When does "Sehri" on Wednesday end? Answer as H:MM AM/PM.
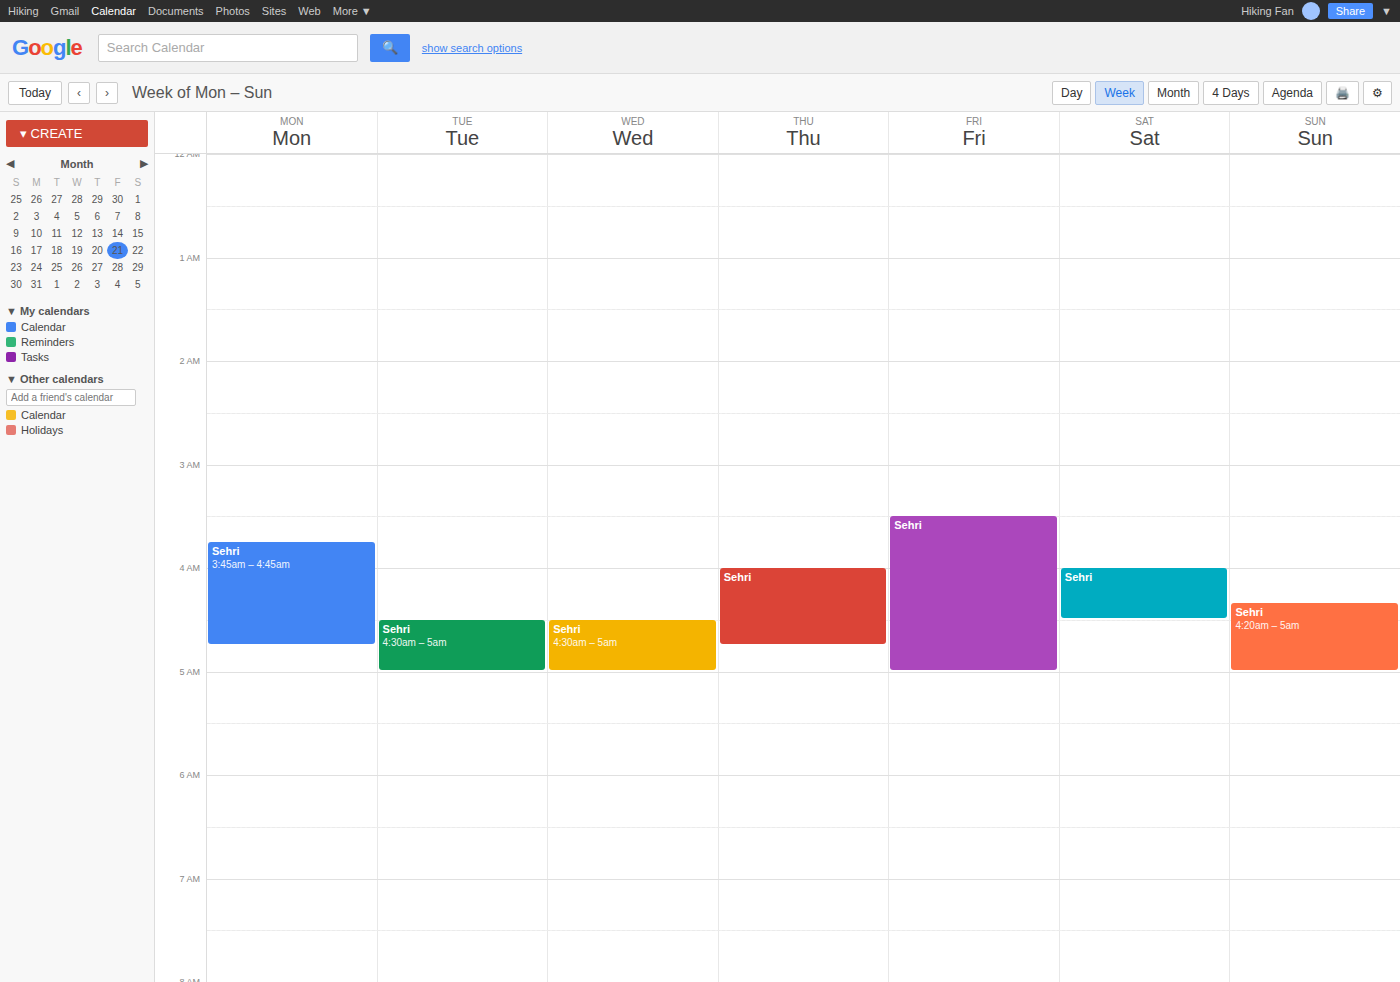
5:00 AM